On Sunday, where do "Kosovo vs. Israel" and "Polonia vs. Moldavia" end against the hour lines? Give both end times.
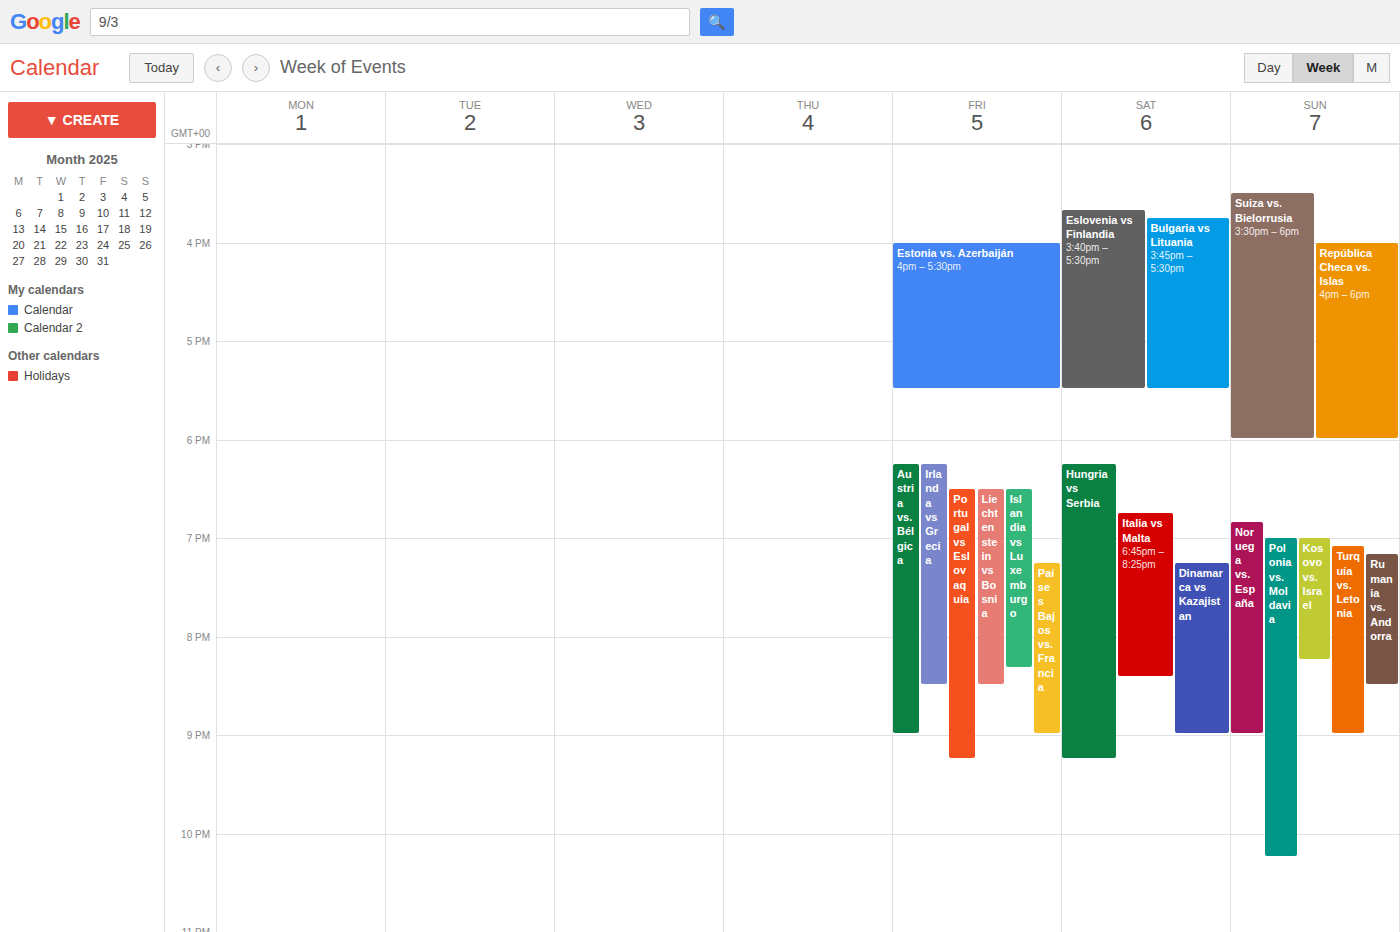
"Kosovo vs. Israel": 8:15 PM, neither: a quarter of the way from the 8 PM line to the 9 PM line. "Polonia vs. Moldavia": 10:15 PM, neither: a quarter of the way from the 10 PM line to the 11 PM line.